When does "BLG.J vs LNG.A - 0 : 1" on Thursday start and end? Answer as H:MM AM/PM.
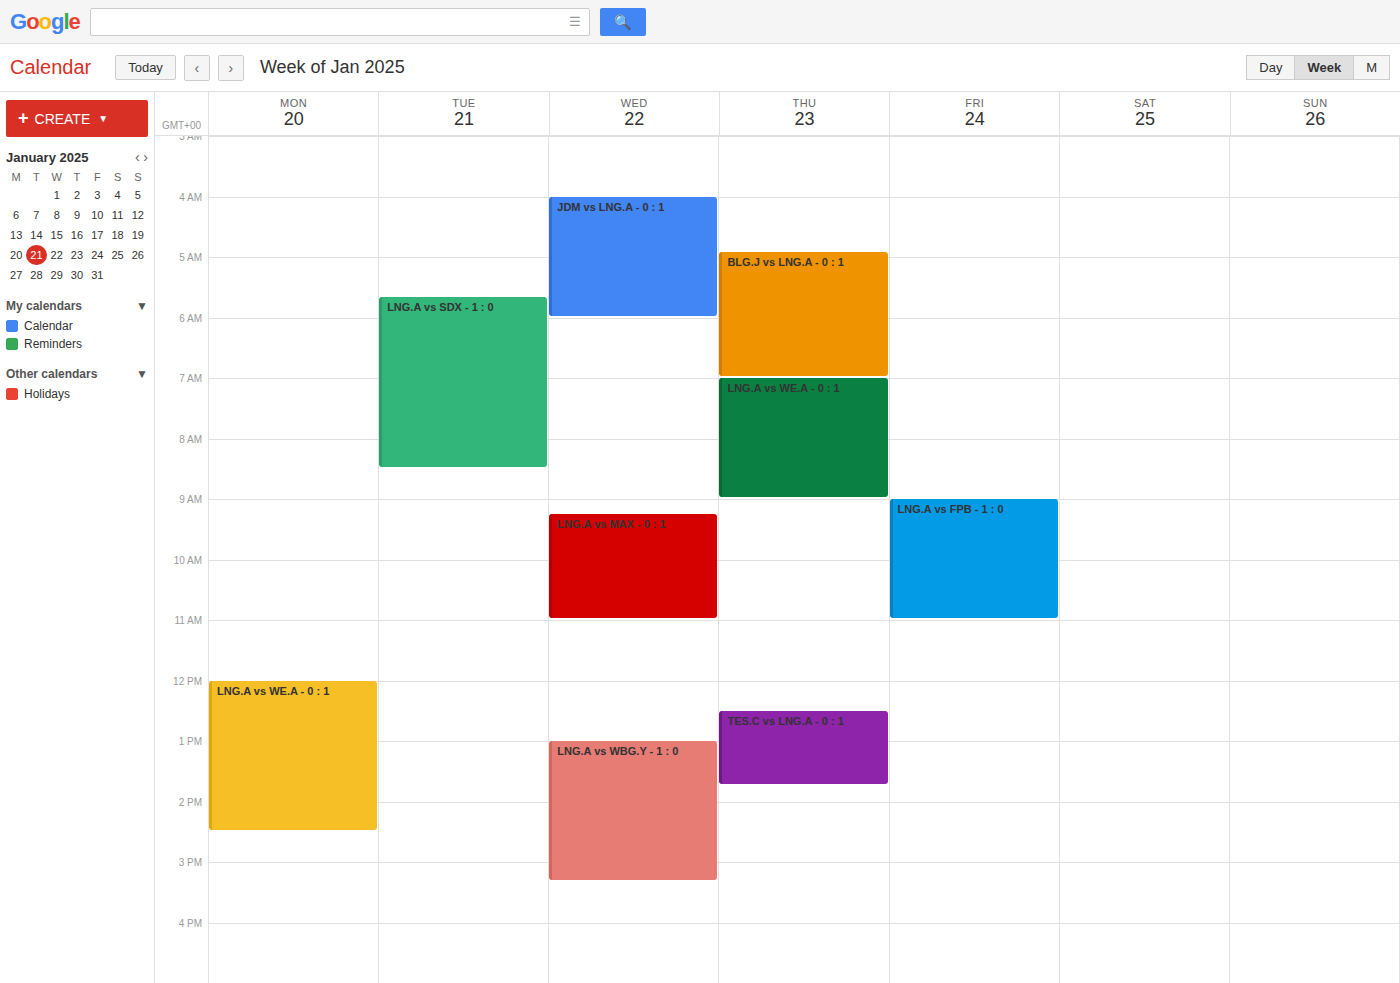
4:55 AM to 7:00 AM